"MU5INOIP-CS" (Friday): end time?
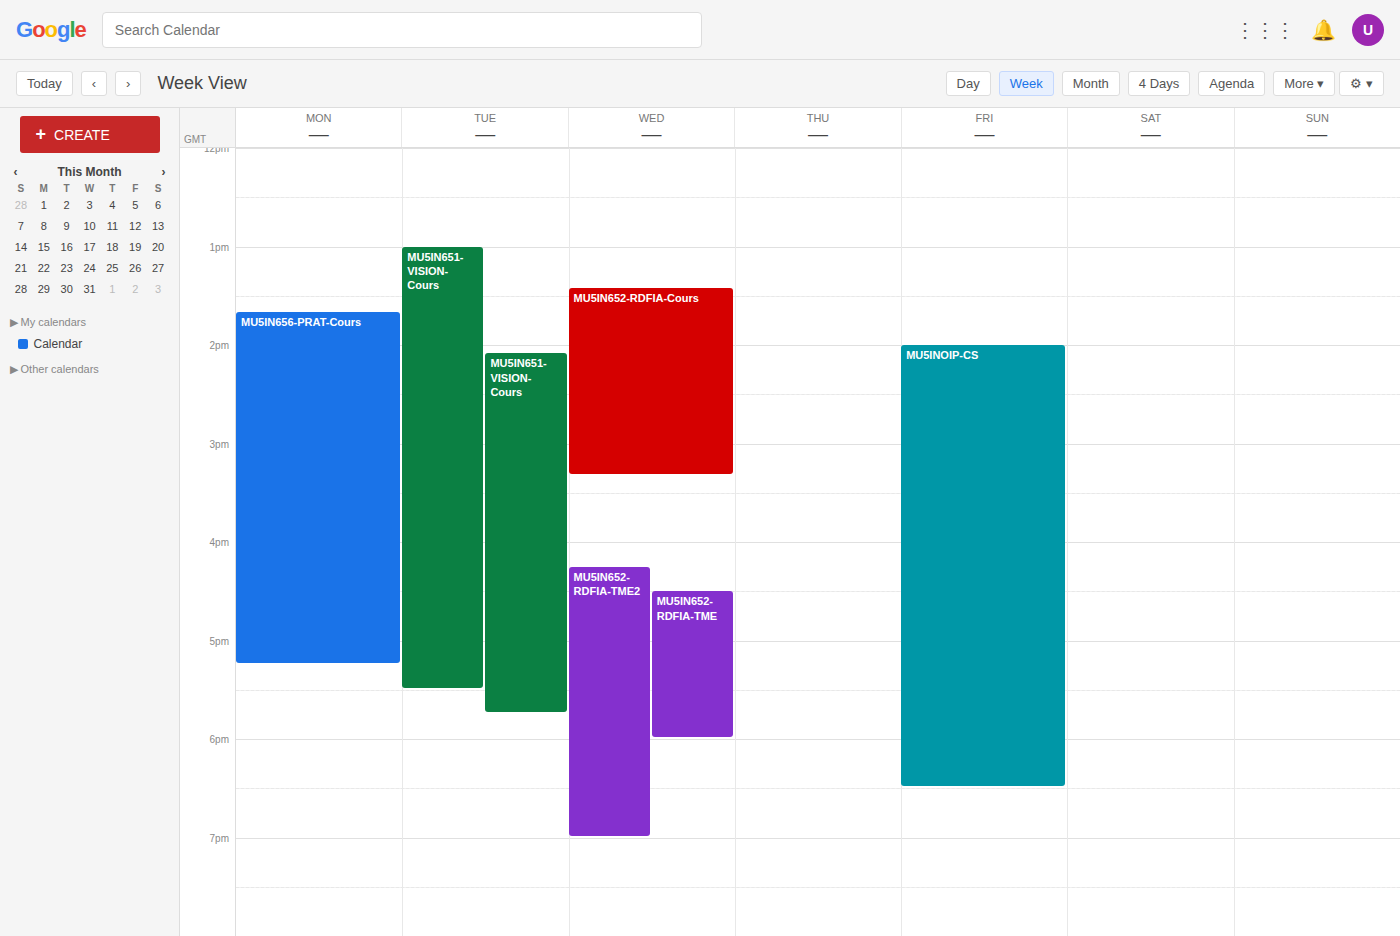
6:30 PM